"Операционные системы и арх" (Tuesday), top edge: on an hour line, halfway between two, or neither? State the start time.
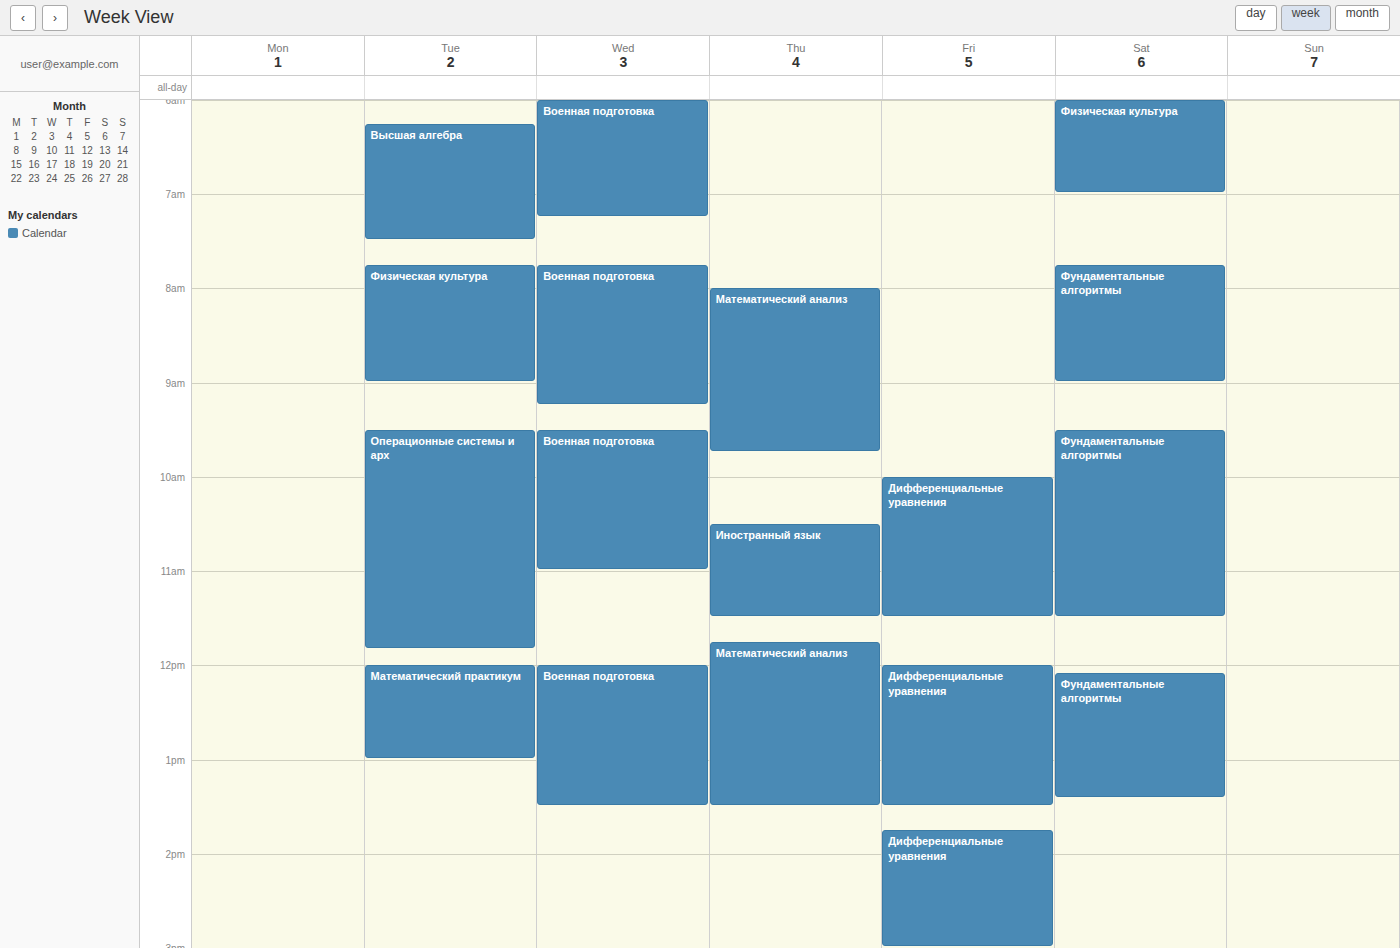
9:30 AM -- halfway between the 9 AM and 10 AM lines.